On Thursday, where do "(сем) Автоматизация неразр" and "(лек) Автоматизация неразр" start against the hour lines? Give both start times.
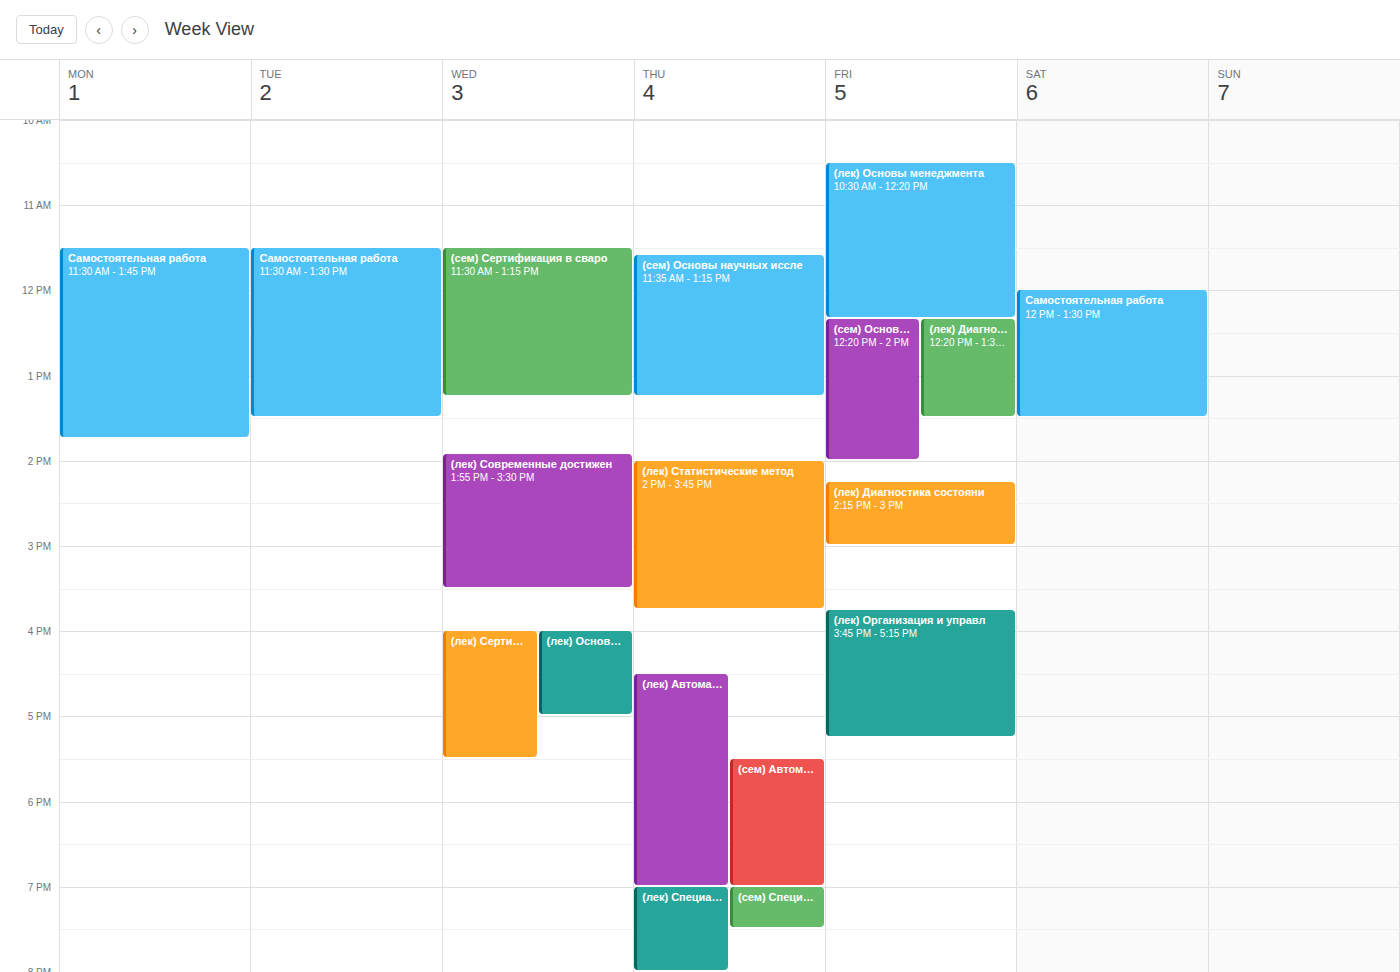
"(сем) Автоматизация неразр": 17:30, halfway between the 17:00 and 18:00 lines. "(лек) Автоматизация неразр": 16:30, halfway between the 16:00 and 17:00 lines.